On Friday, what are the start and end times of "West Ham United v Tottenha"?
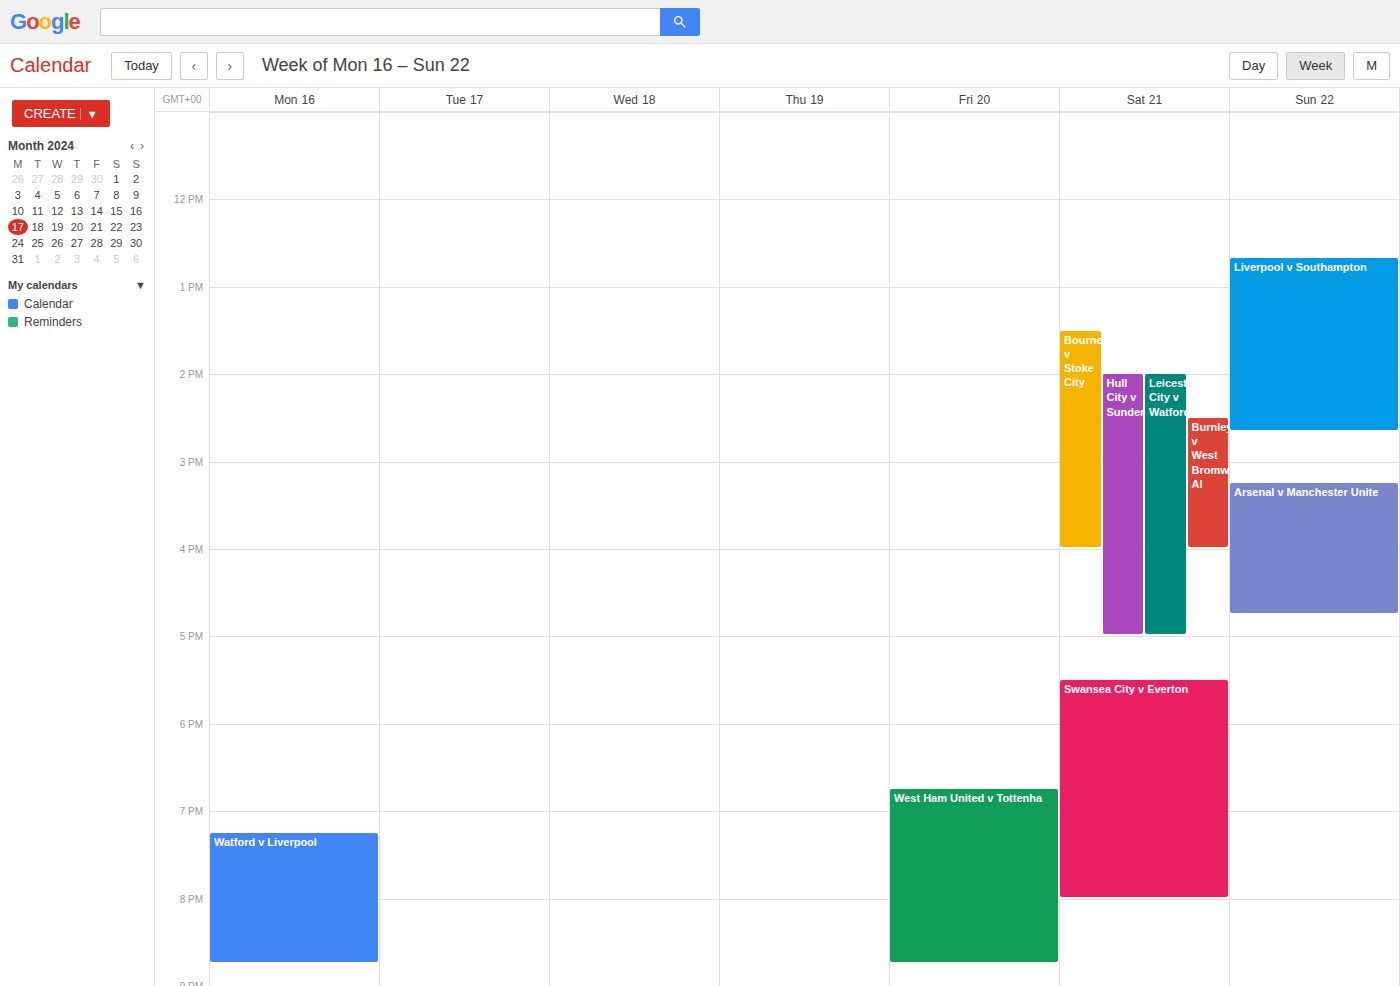
6:45 PM to 8:45 PM